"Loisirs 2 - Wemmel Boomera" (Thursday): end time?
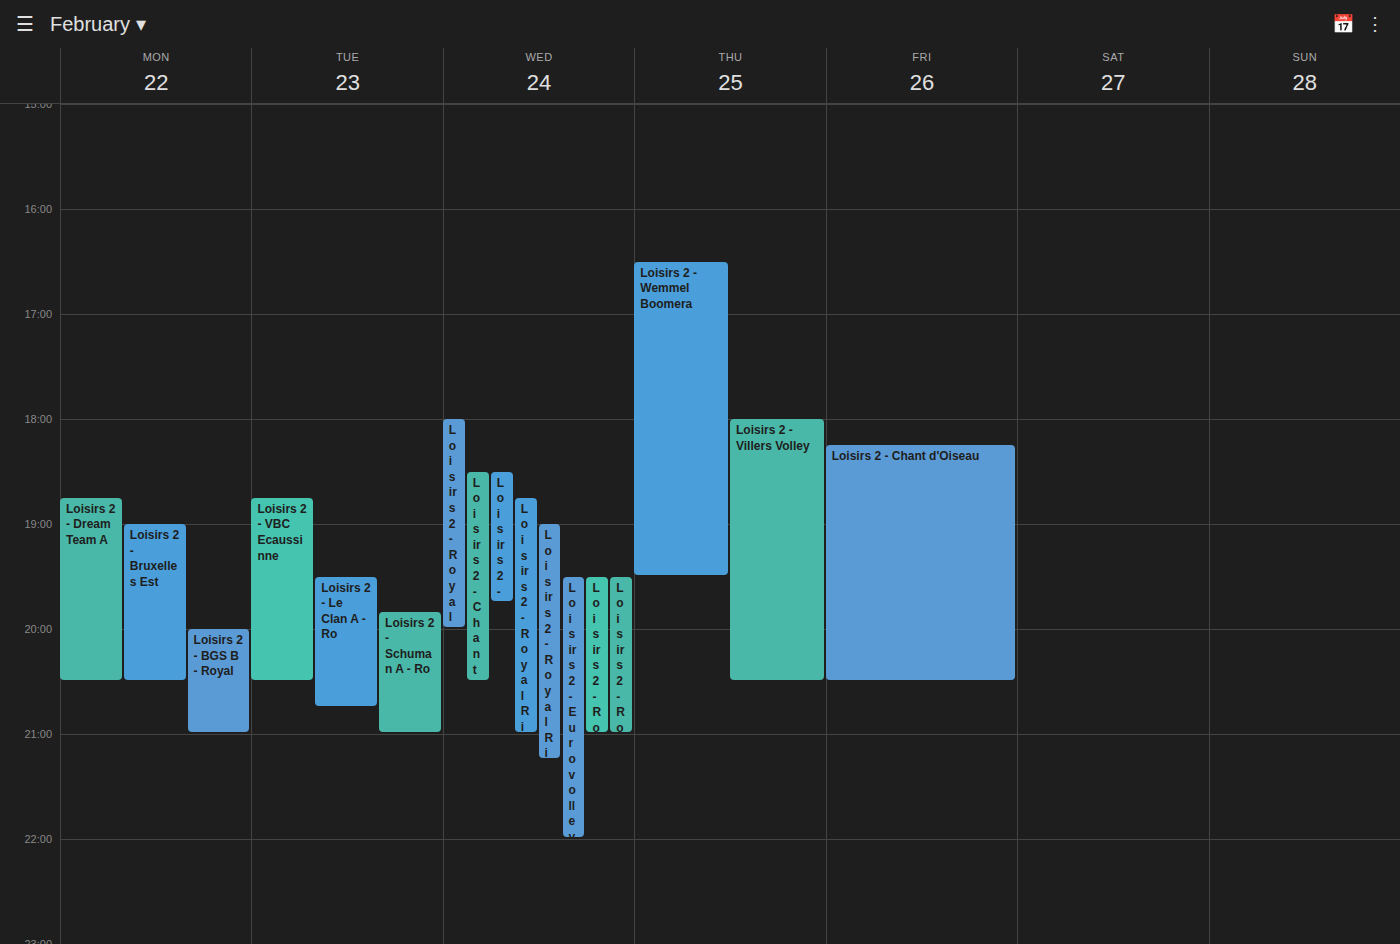
7:30 PM